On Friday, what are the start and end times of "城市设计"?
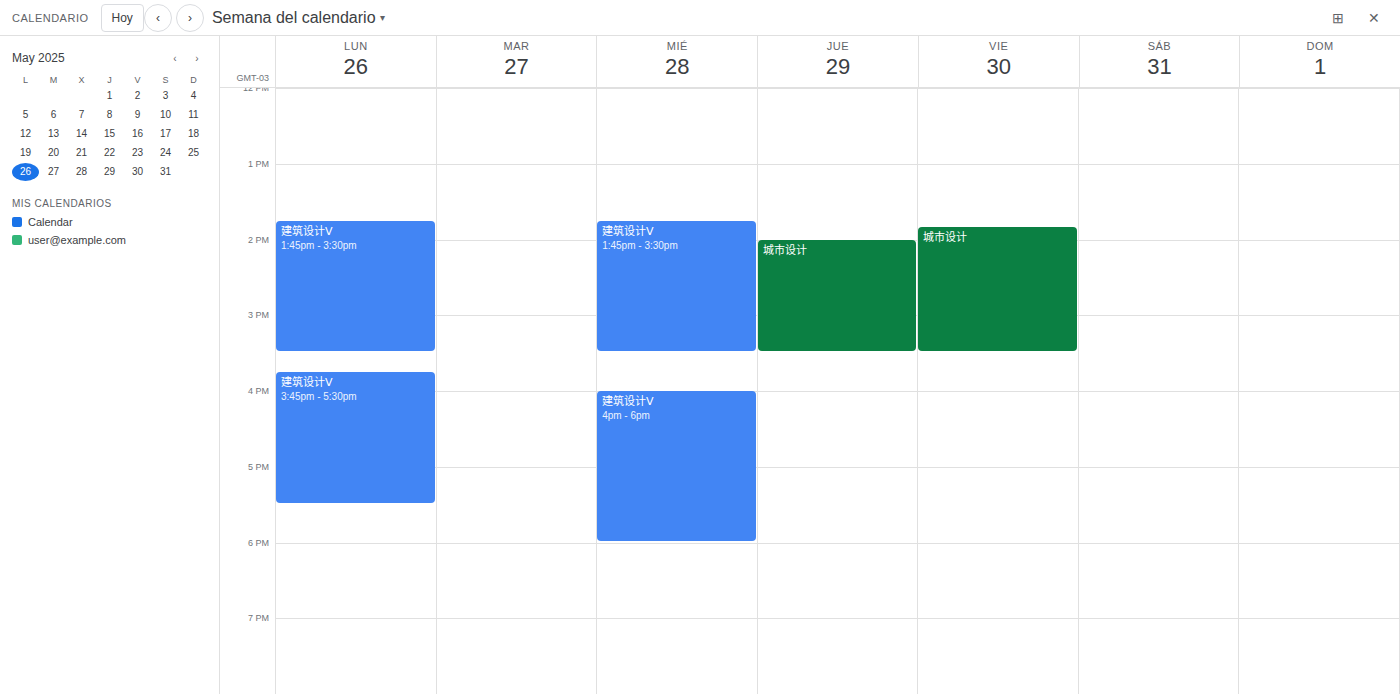
1:50 PM to 3:30 PM